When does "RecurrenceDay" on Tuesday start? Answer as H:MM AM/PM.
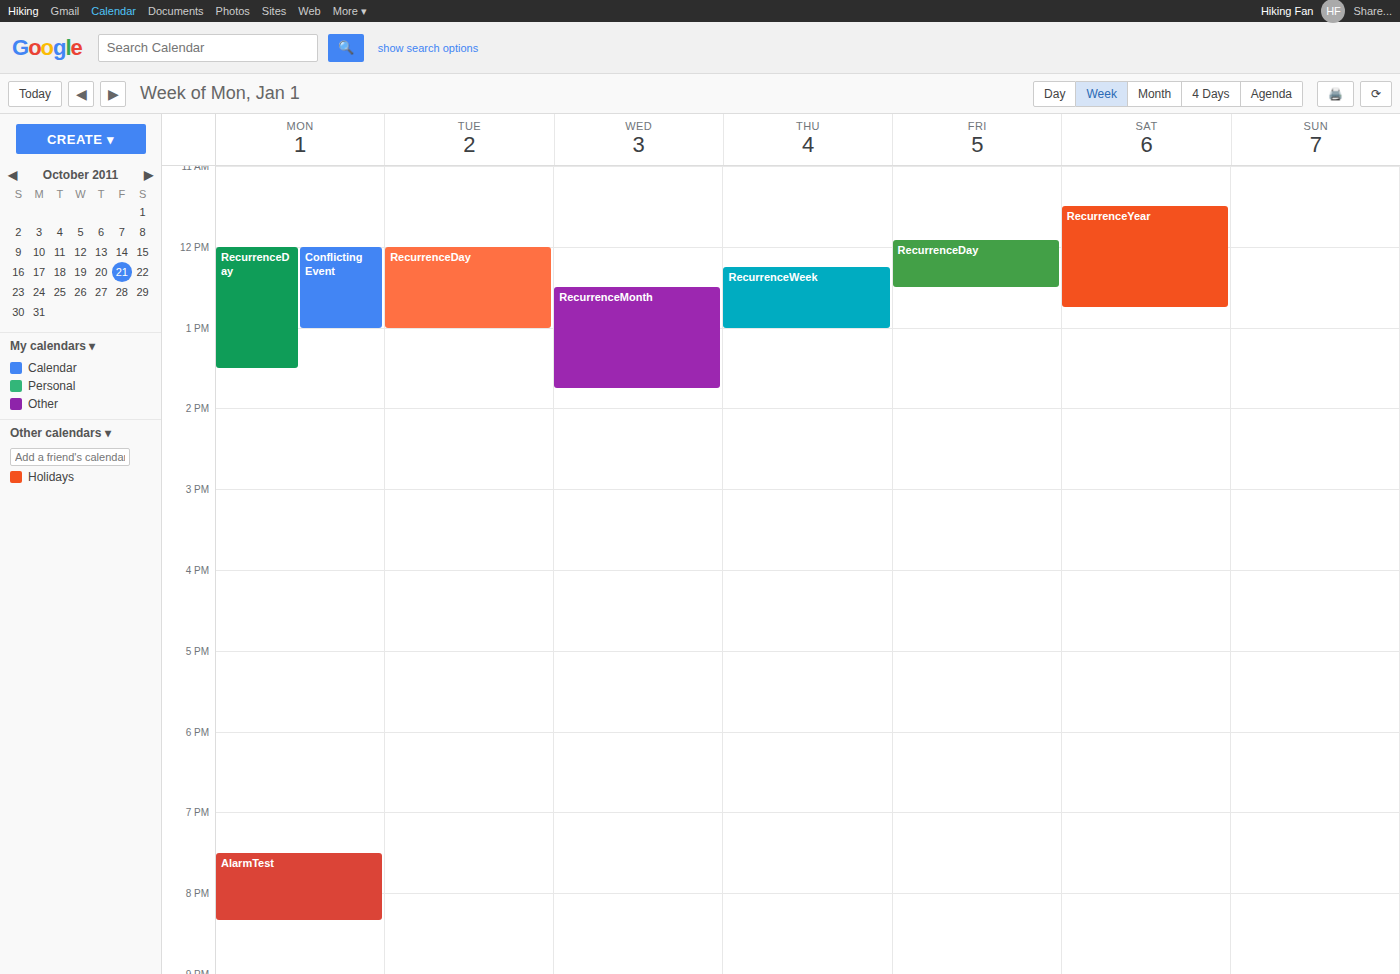
12:00 PM